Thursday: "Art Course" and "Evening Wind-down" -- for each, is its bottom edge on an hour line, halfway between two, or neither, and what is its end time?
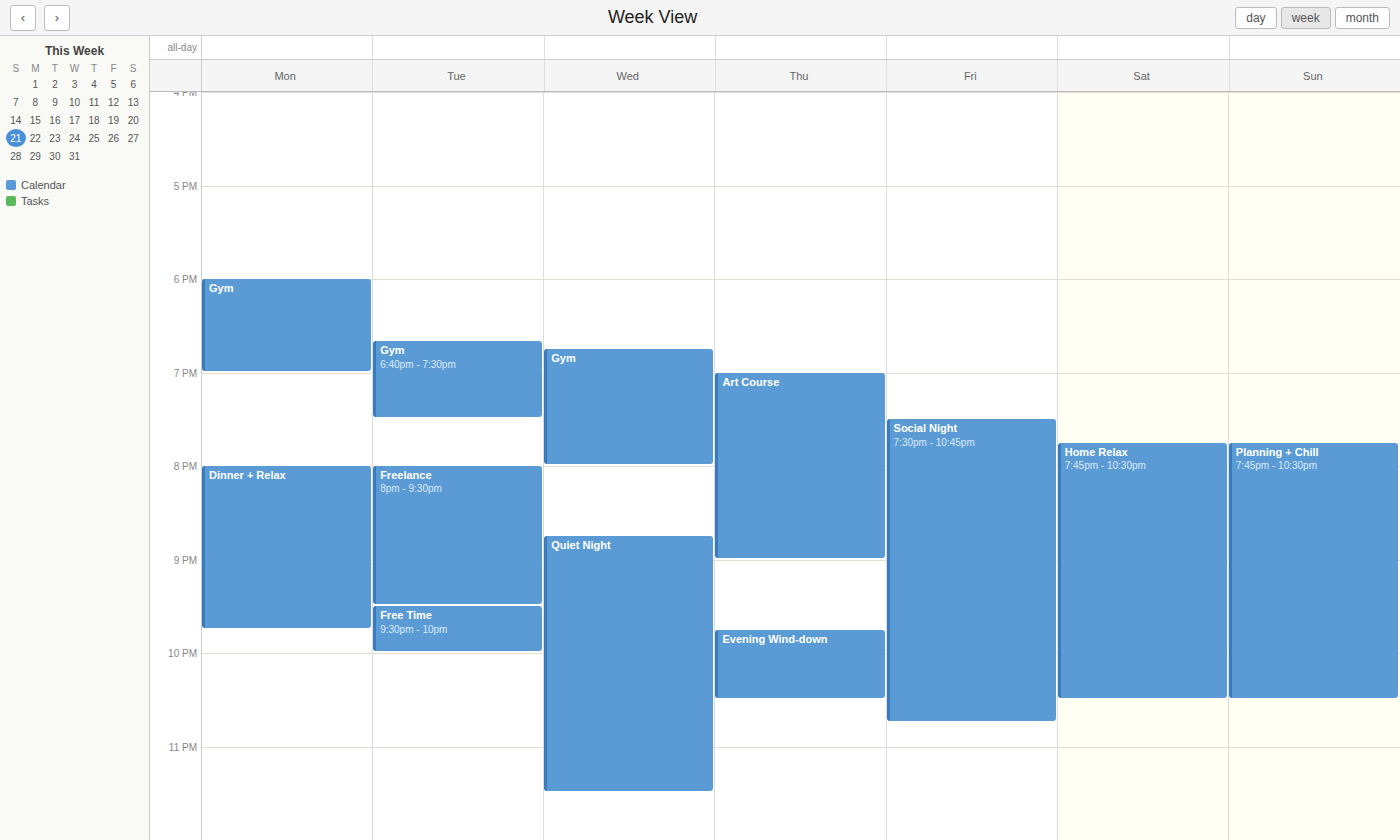
"Art Course": 21:00, exactly on the 21:00 line. "Evening Wind-down": 22:30, halfway between the 22:00 and 23:00 lines.